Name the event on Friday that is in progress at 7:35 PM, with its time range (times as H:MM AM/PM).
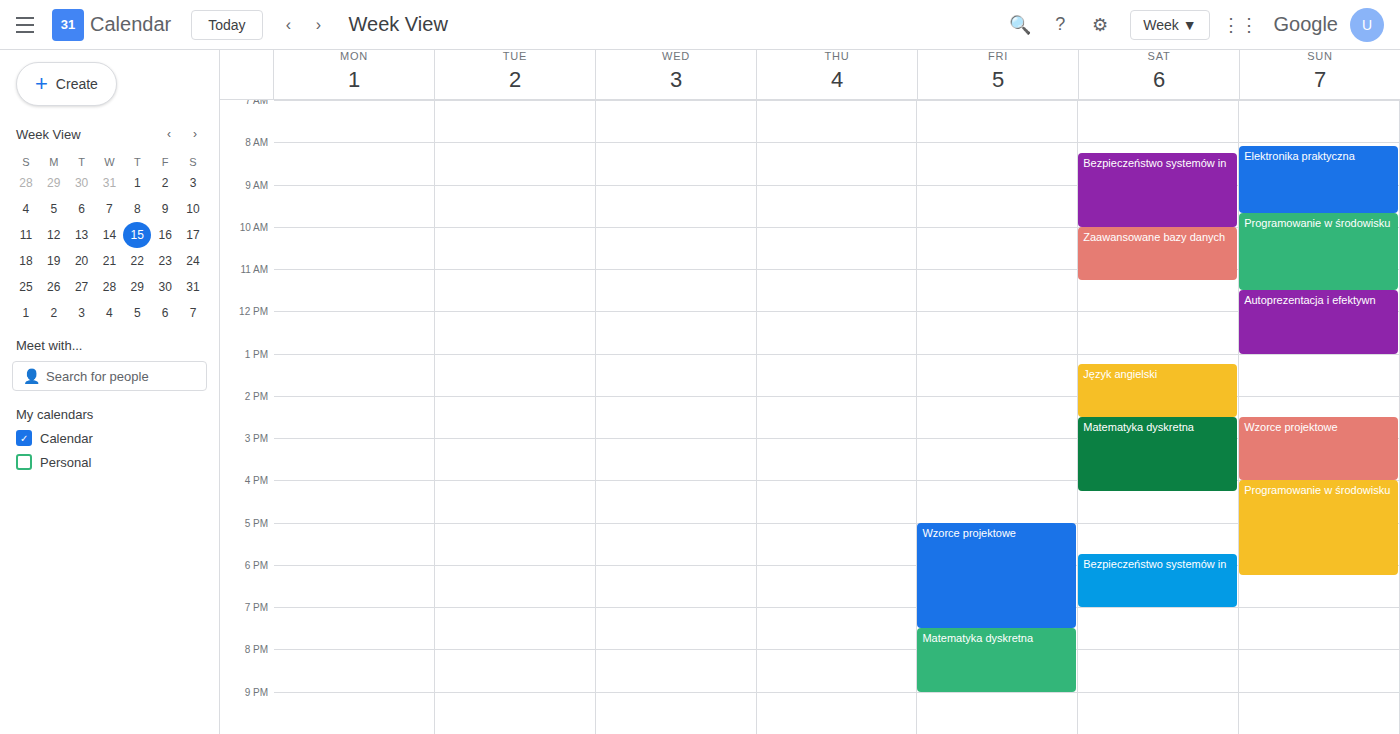
"Matematyka dyskretna", 7:30 PM to 9:00 PM